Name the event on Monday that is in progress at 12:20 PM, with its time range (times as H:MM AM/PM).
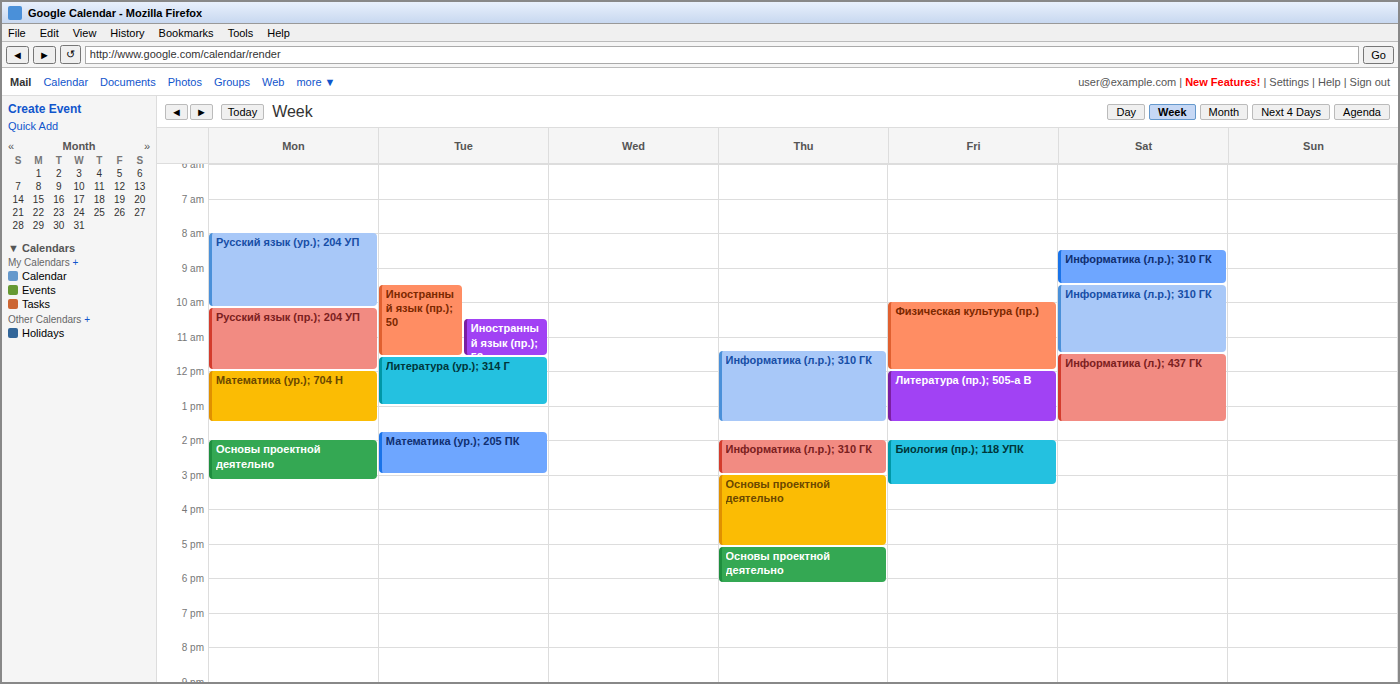
"Математика (ур.); 704 Н", 12:00 PM to 1:30 PM